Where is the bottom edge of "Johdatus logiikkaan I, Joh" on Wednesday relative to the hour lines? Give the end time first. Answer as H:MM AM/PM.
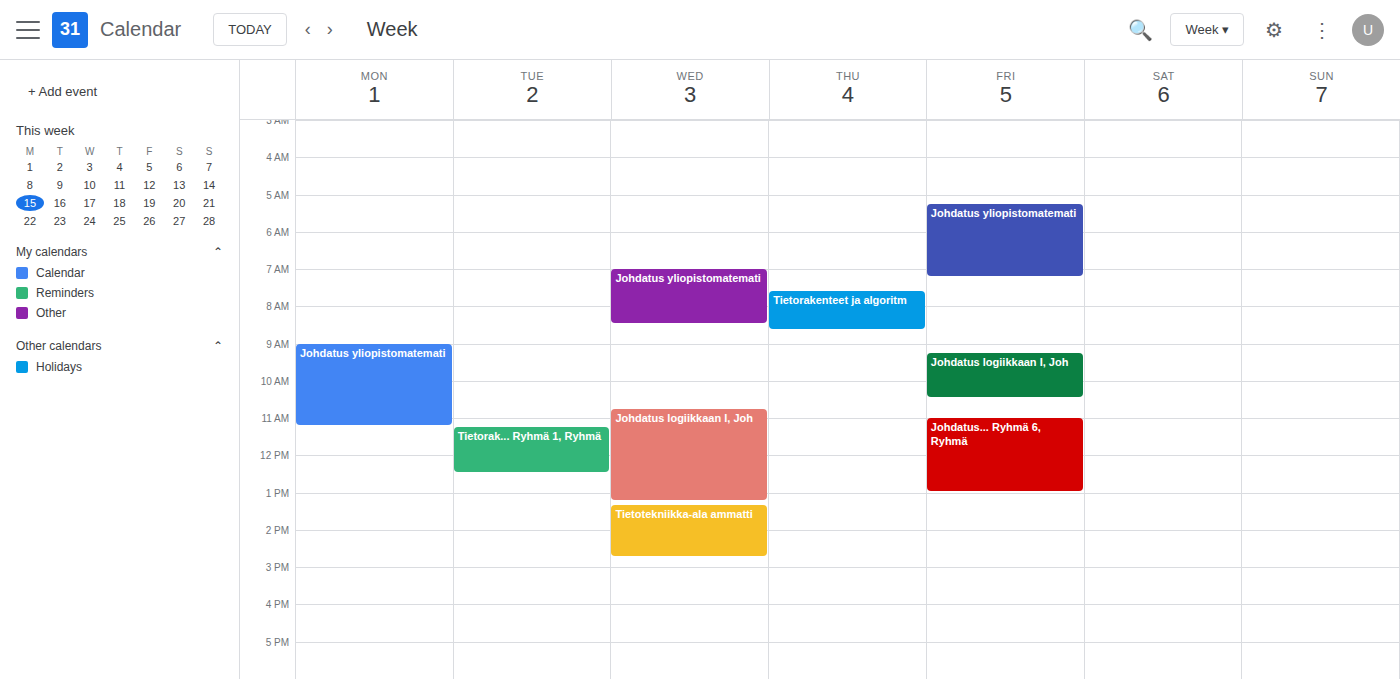
1:15 PM -- neither: a quarter of the way from the 1 PM line to the 2 PM line.